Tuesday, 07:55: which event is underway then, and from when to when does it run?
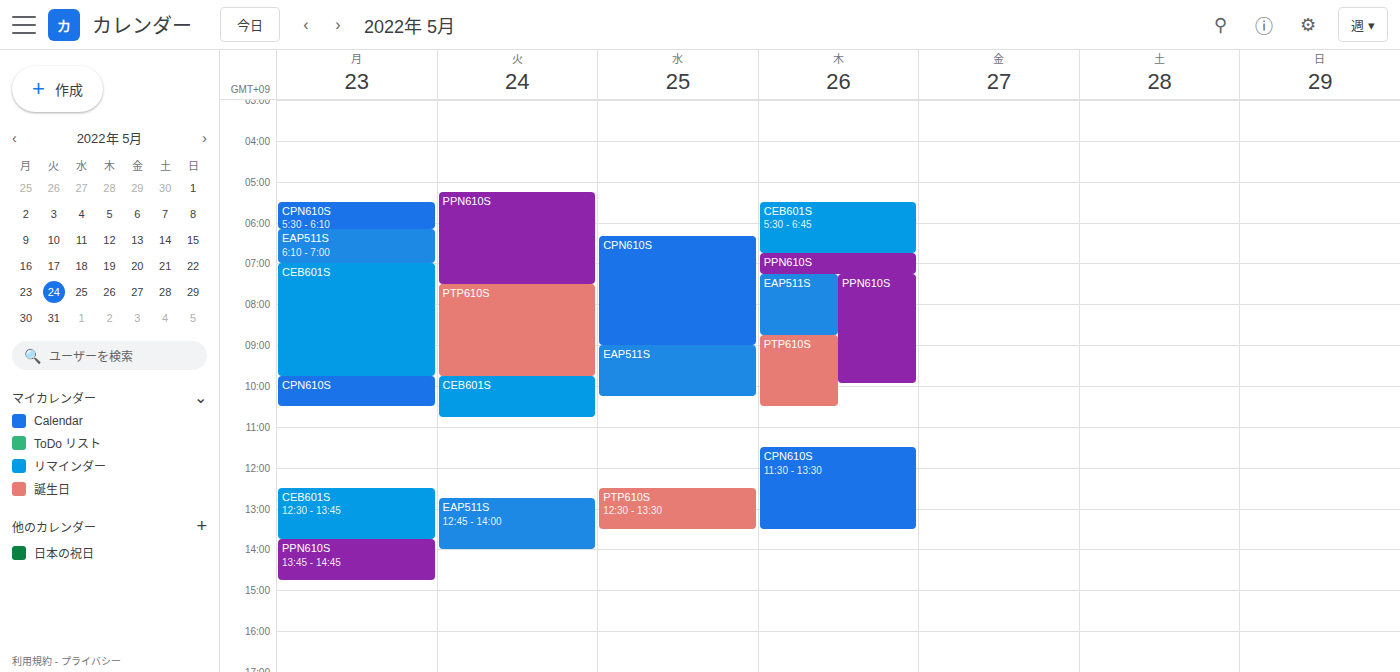
"PTP610S", 07:30 to 09:45